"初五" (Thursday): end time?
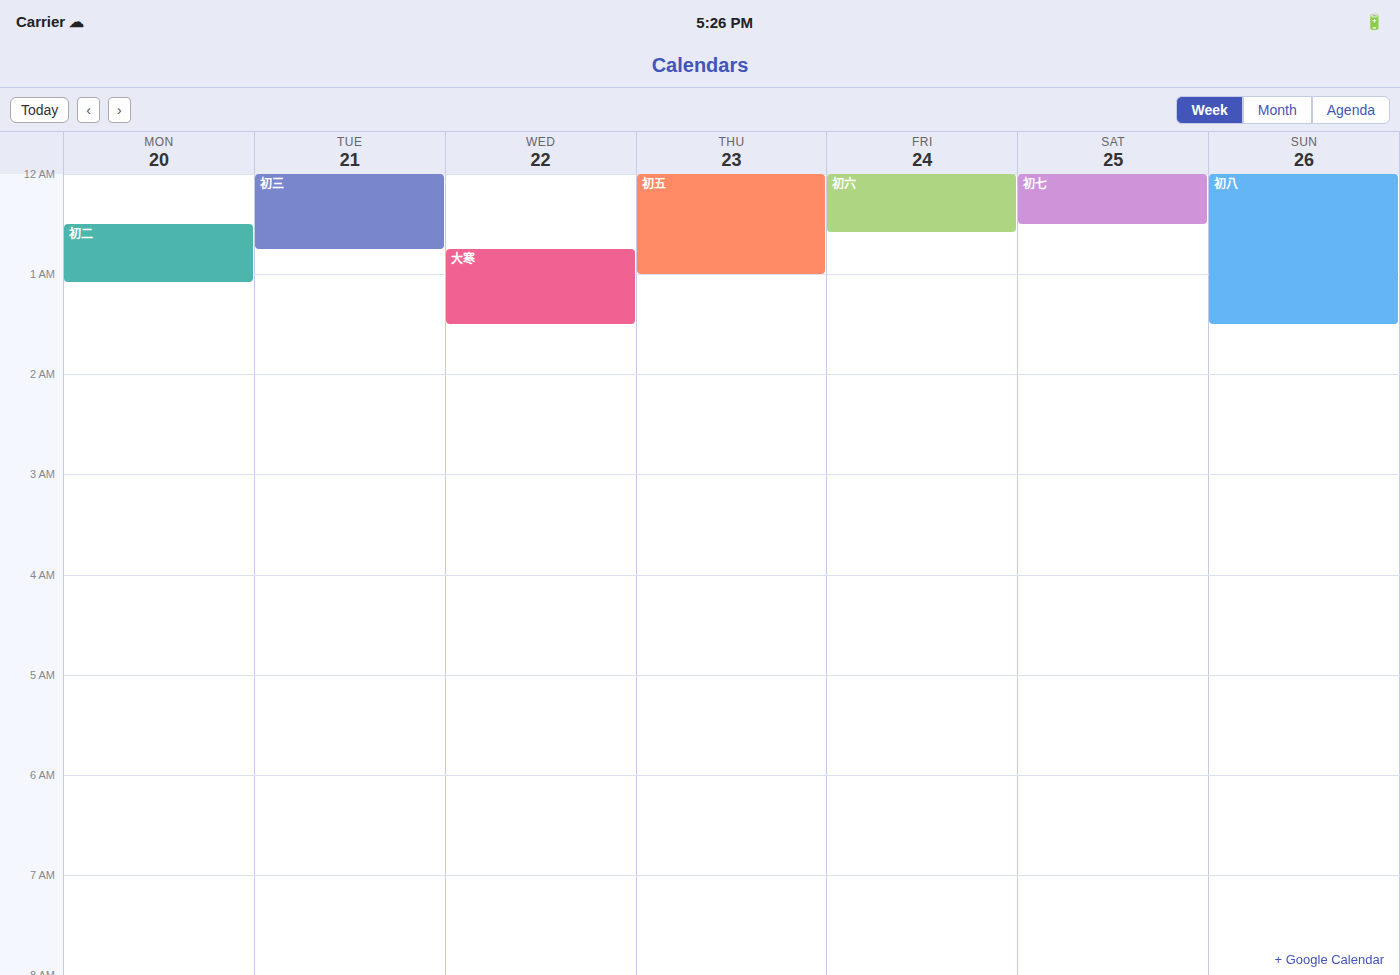
1:00 AM